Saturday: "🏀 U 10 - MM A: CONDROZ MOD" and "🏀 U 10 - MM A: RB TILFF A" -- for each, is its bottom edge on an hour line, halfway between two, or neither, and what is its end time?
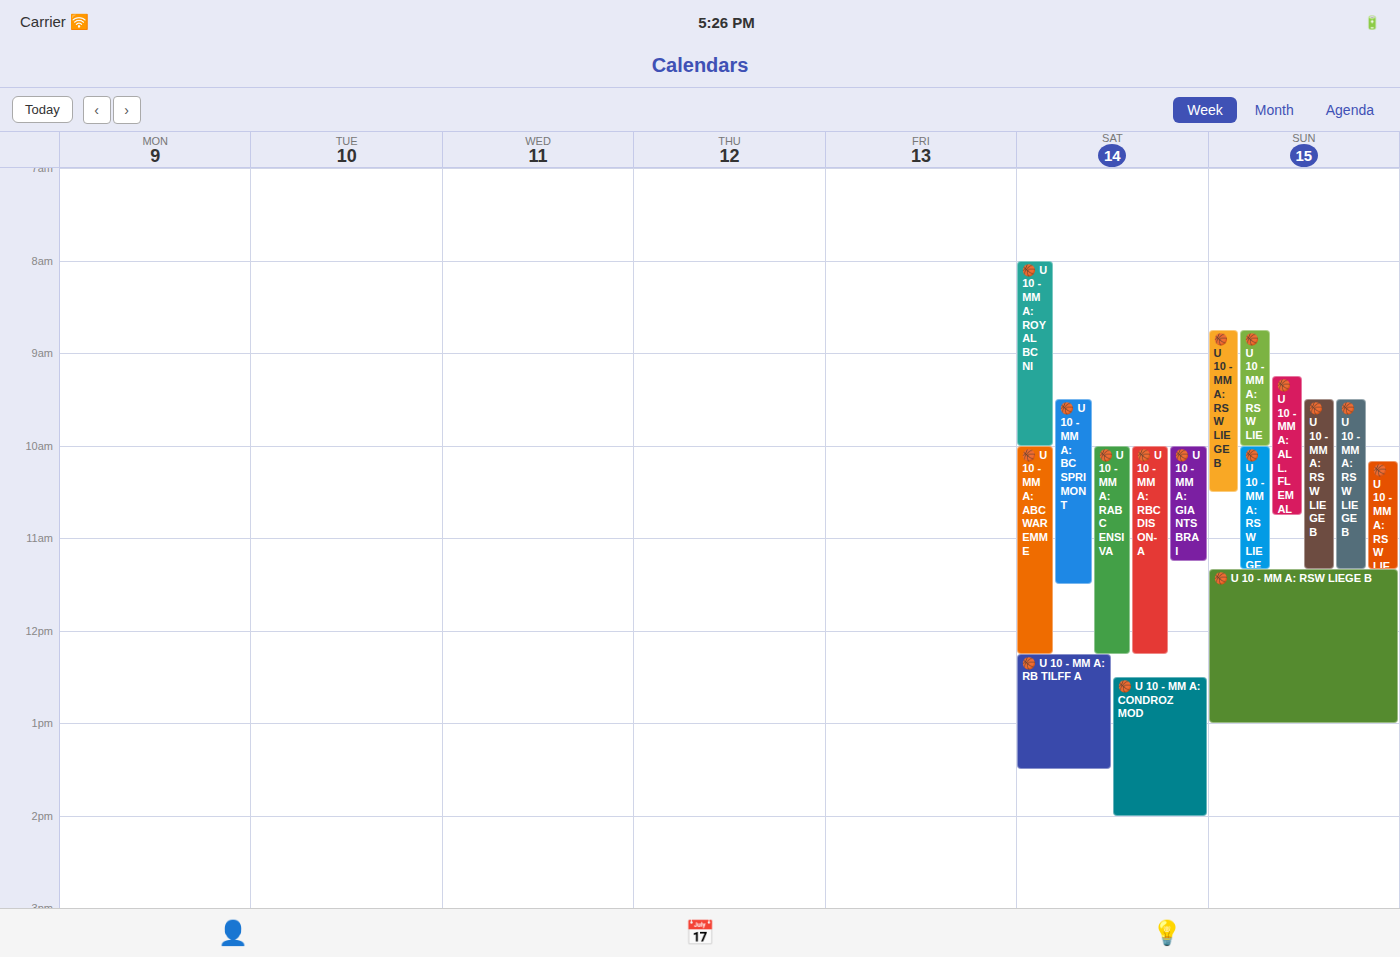
"🏀 U 10 - MM A: CONDROZ MOD": 2:00 PM, exactly on the 2 PM line. "🏀 U 10 - MM A: RB TILFF A": 1:30 PM, halfway between the 1 PM and 2 PM lines.